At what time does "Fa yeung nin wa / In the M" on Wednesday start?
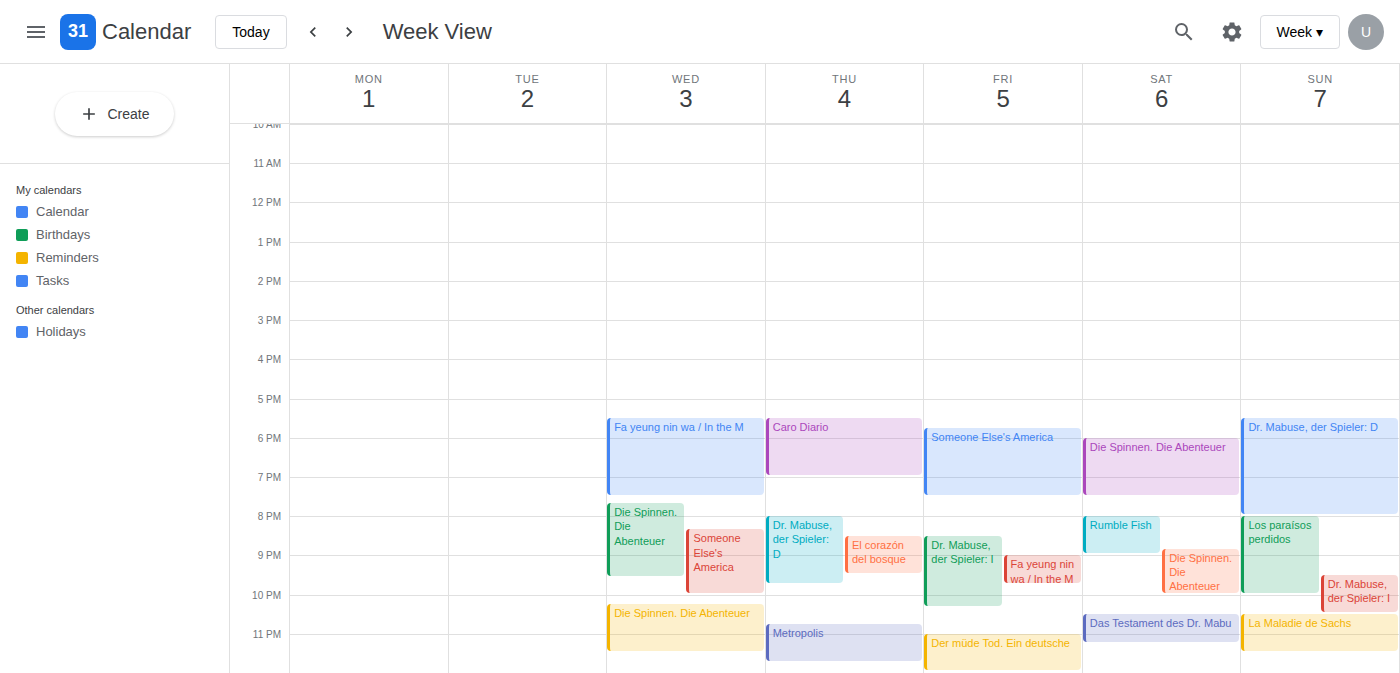
5:30 PM